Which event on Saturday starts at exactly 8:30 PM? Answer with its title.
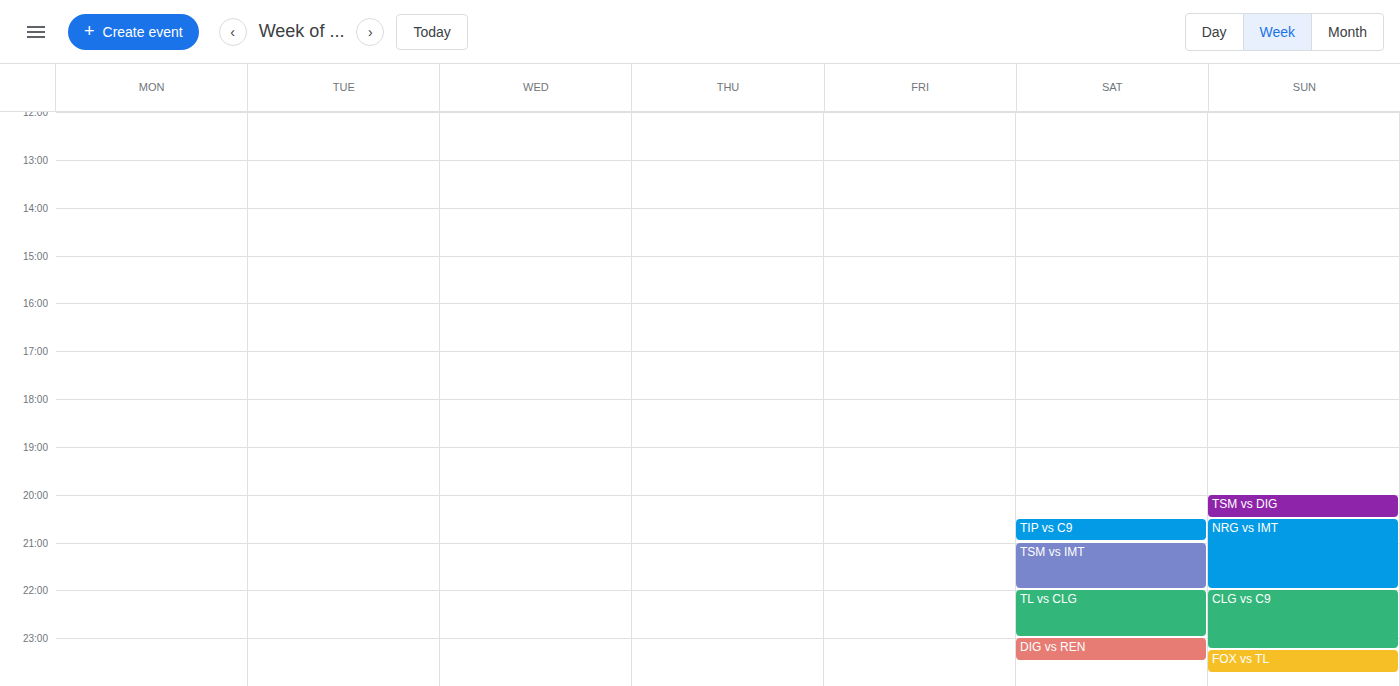
"TIP vs C9"